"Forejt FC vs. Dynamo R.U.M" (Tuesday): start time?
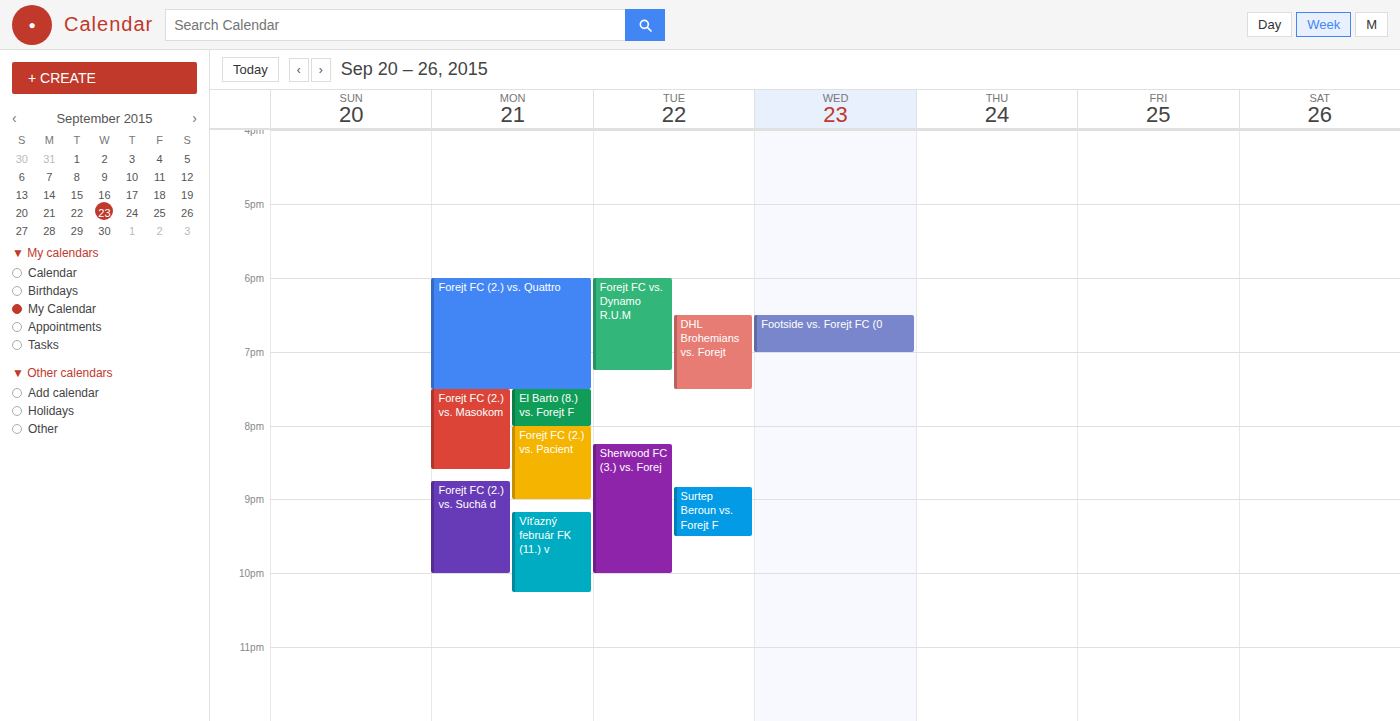
6:00 PM